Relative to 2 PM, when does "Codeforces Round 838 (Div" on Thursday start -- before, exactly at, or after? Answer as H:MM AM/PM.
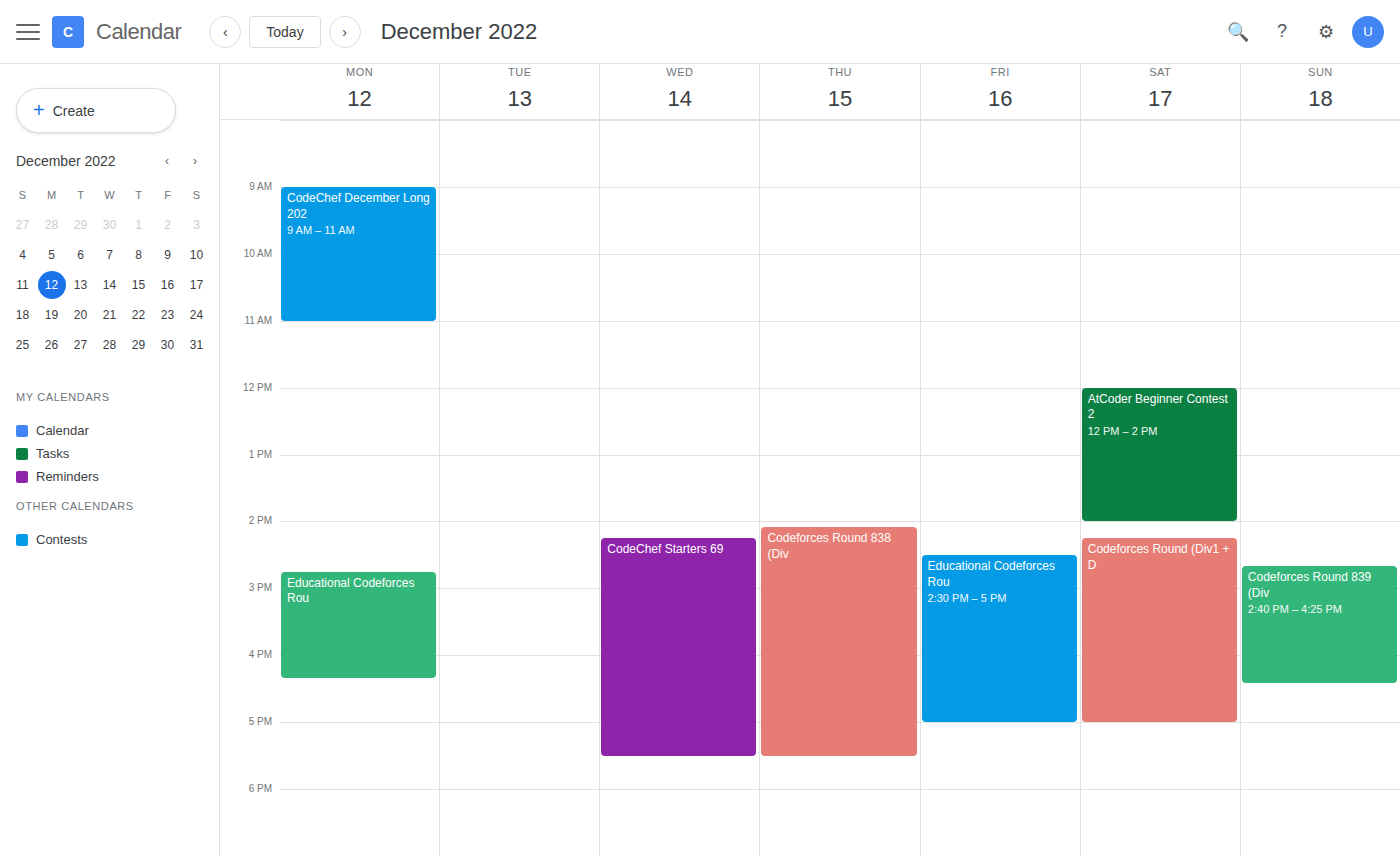
2:05 PM -- after 2 PM, 5 minutes below the 2 PM line.